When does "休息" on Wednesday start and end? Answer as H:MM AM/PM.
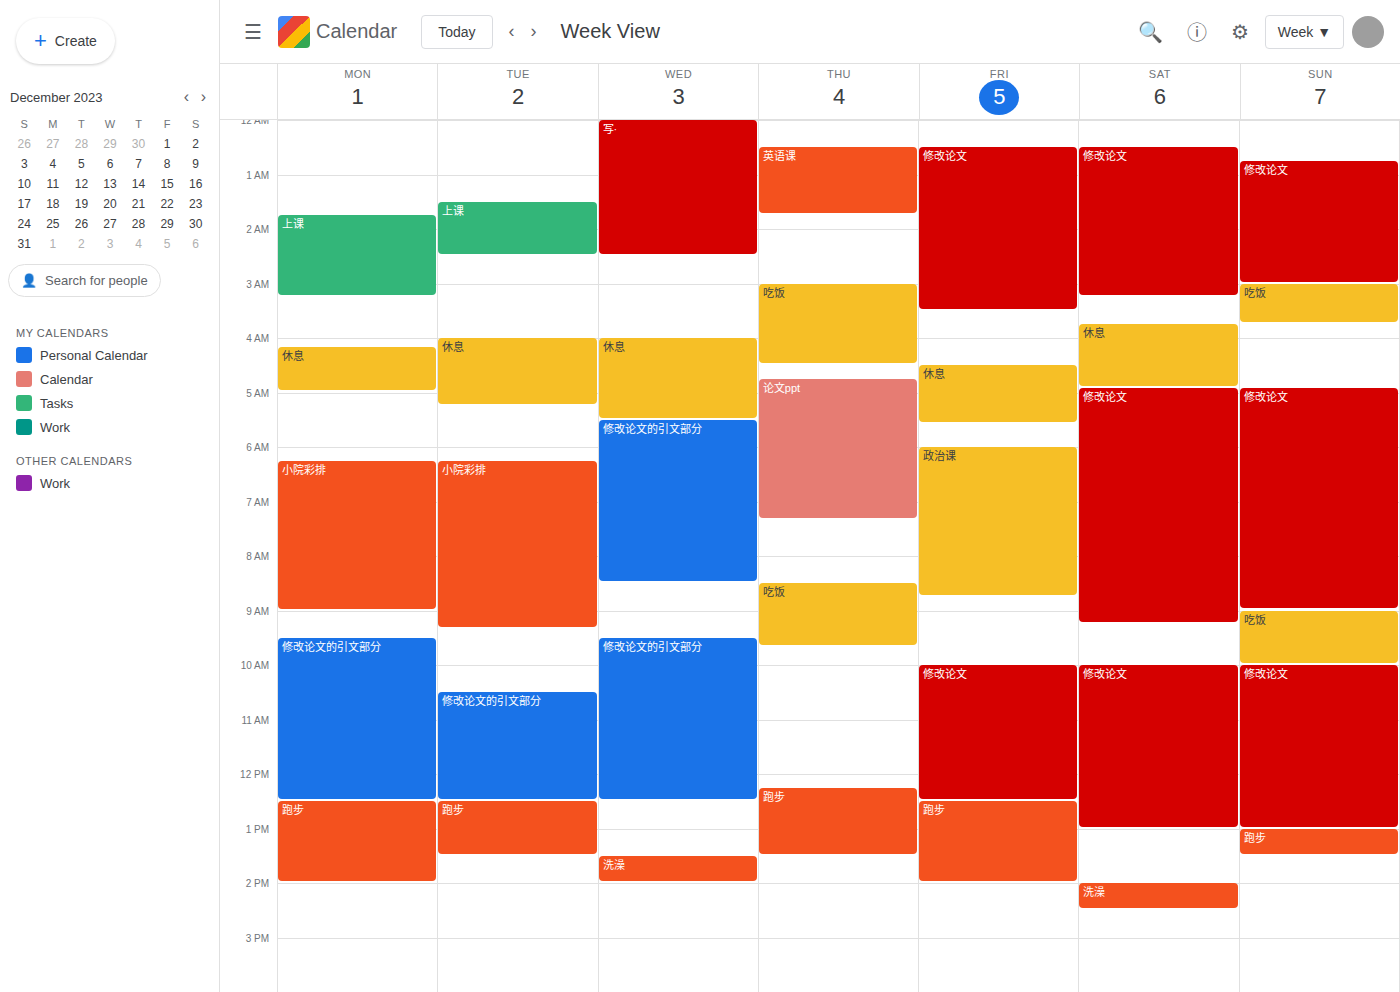
4:00 AM to 5:30 AM